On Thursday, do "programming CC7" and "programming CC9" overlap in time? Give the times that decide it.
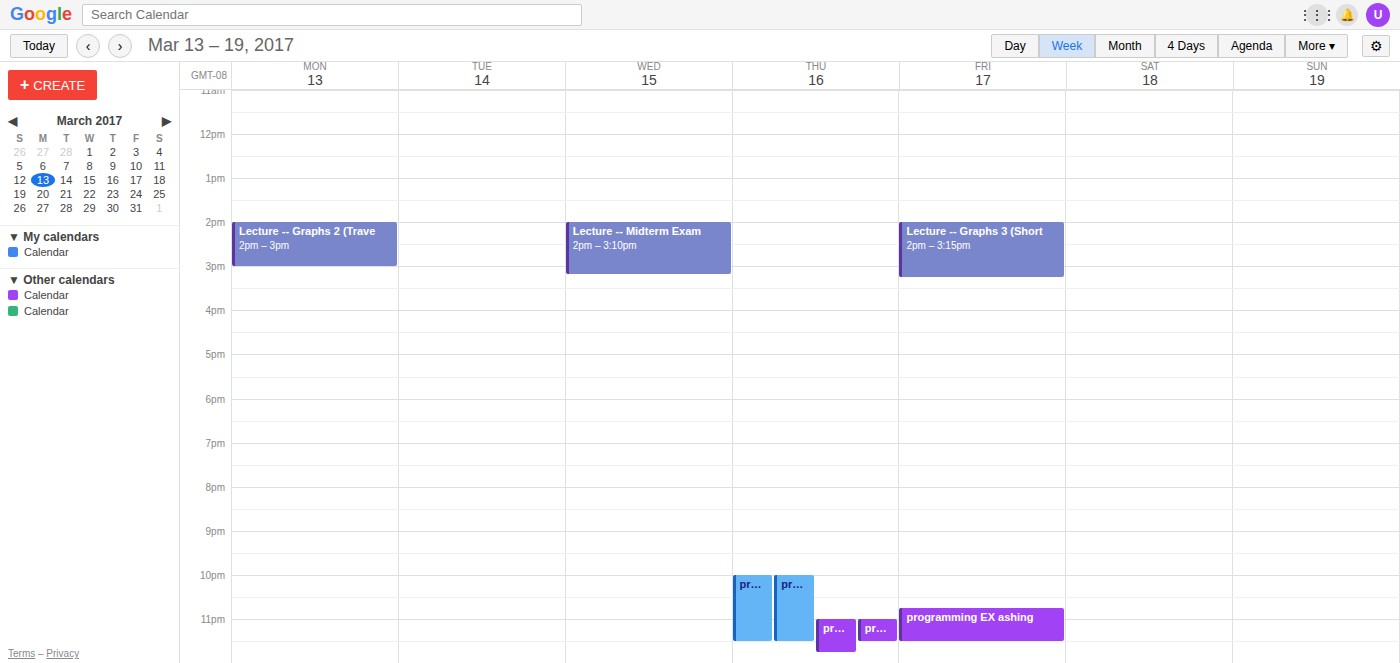
"programming CC7" runs 23:00 to 23:30, inside "programming CC9" -- they overlap.